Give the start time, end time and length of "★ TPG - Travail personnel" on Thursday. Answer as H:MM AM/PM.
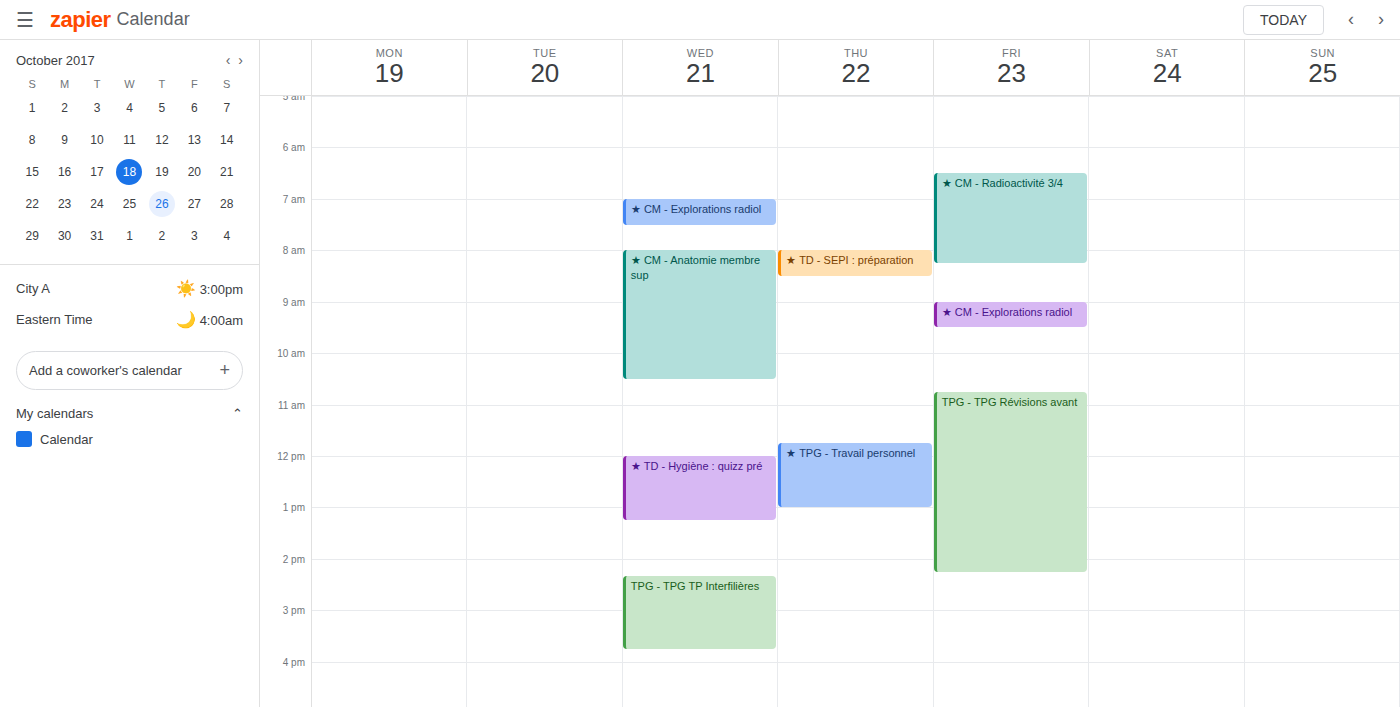
11:45 AM to 1:00 PM, 1 hour 15 minutes